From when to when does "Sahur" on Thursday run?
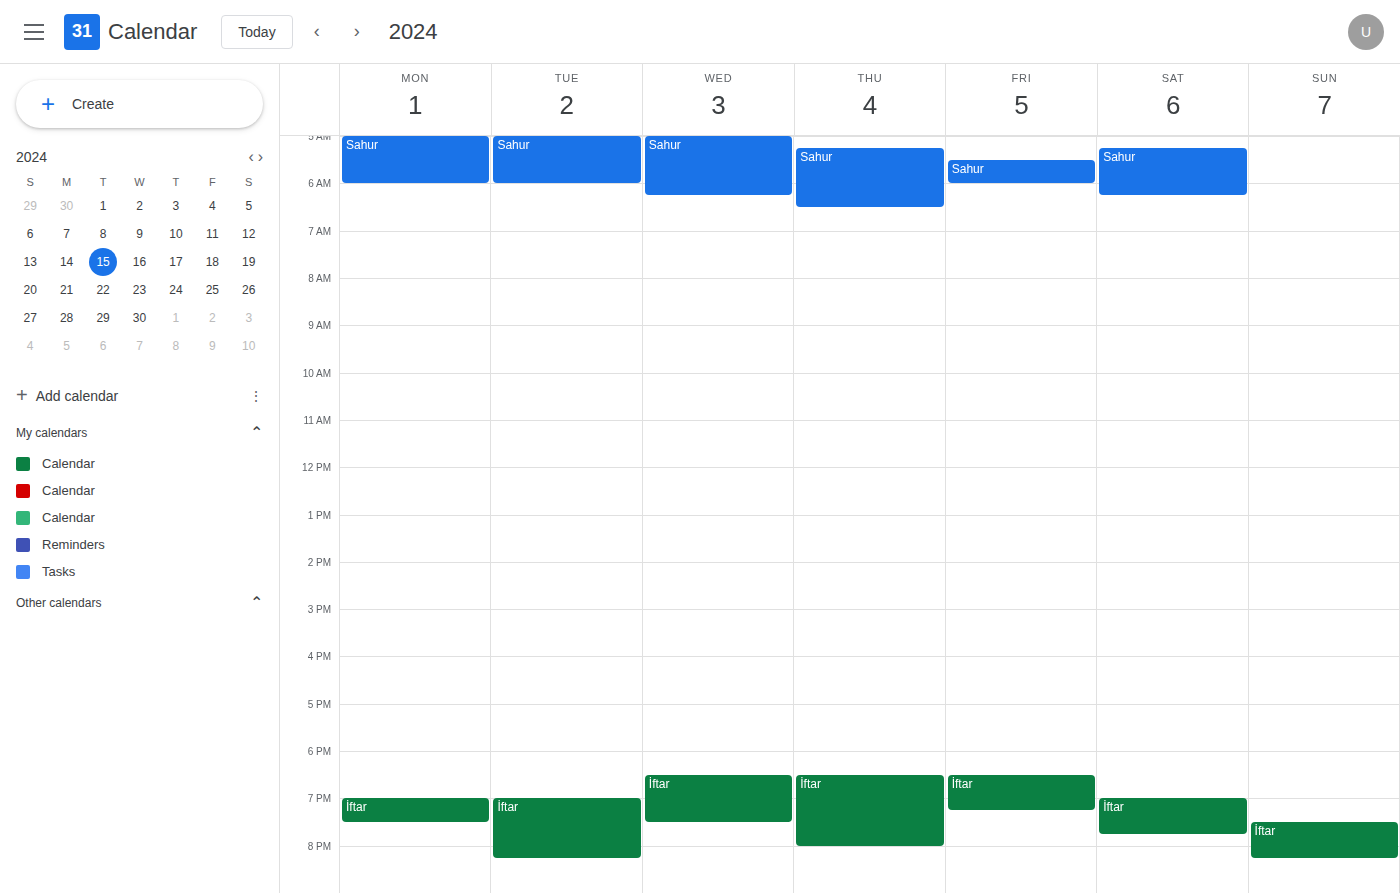
5:15 AM to 6:30 AM